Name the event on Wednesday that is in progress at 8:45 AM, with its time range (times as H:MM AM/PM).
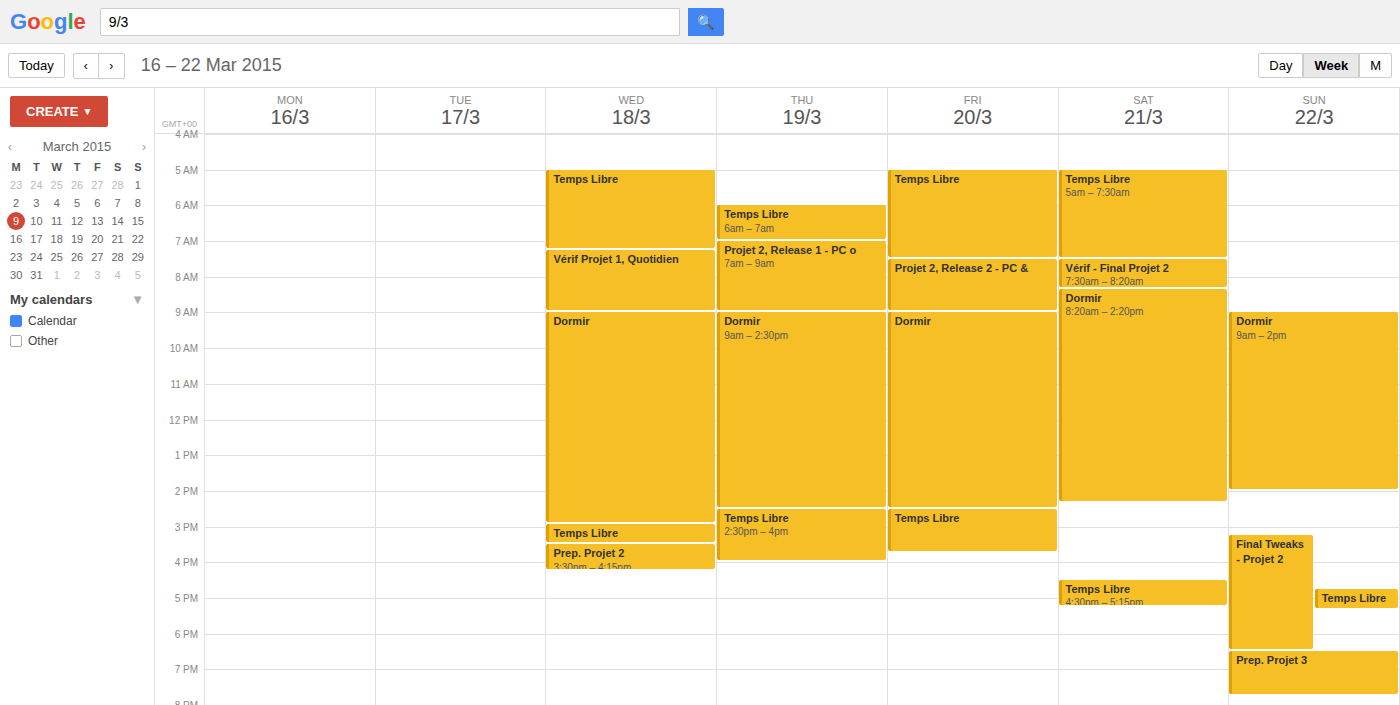
"Vérif Projet 1, Quotidien", 7:15 AM to 9:00 AM